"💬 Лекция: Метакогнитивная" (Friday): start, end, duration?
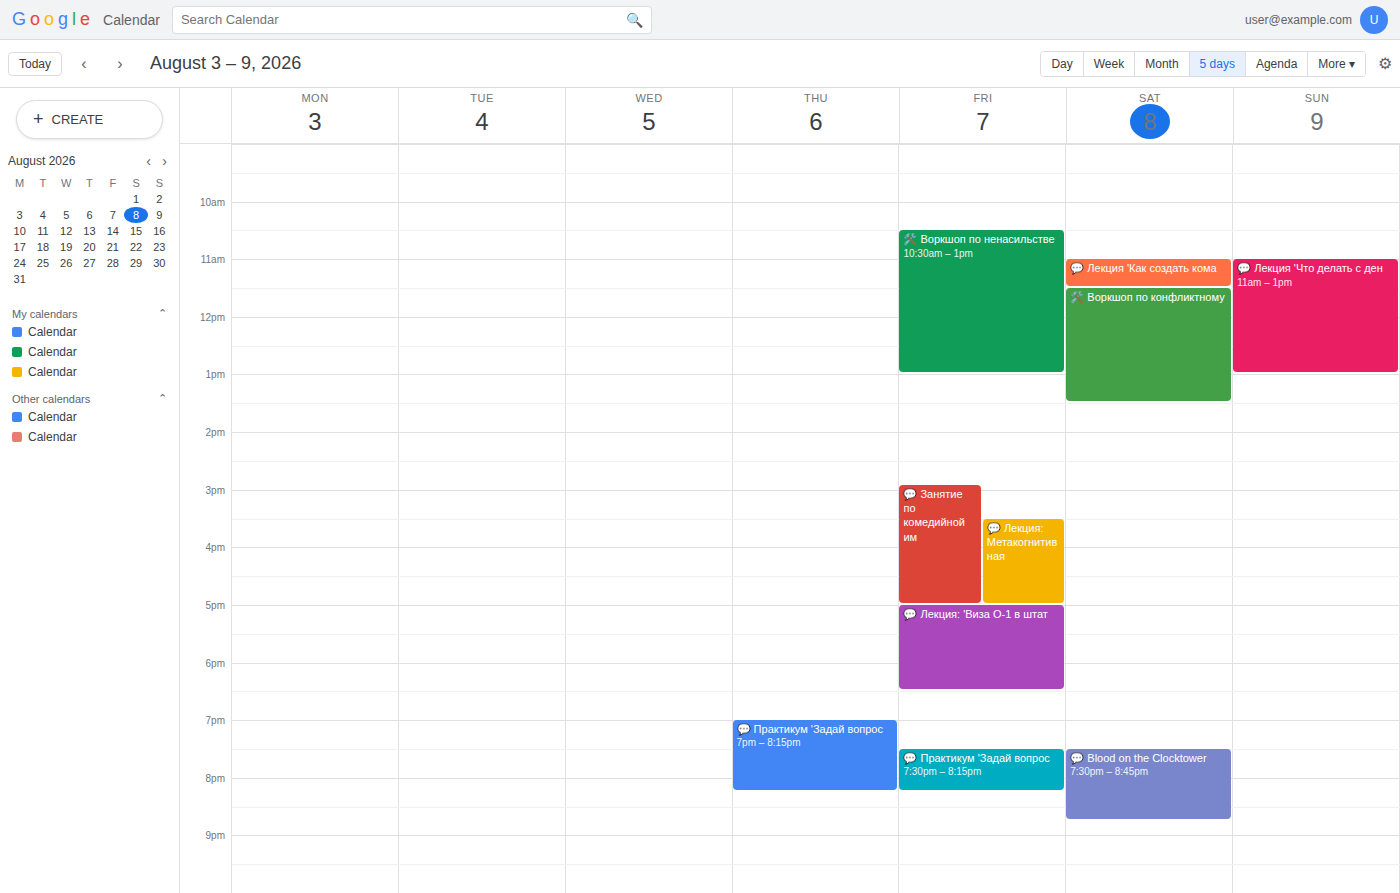
3:30 PM to 5:00 PM, 1 hour 30 minutes